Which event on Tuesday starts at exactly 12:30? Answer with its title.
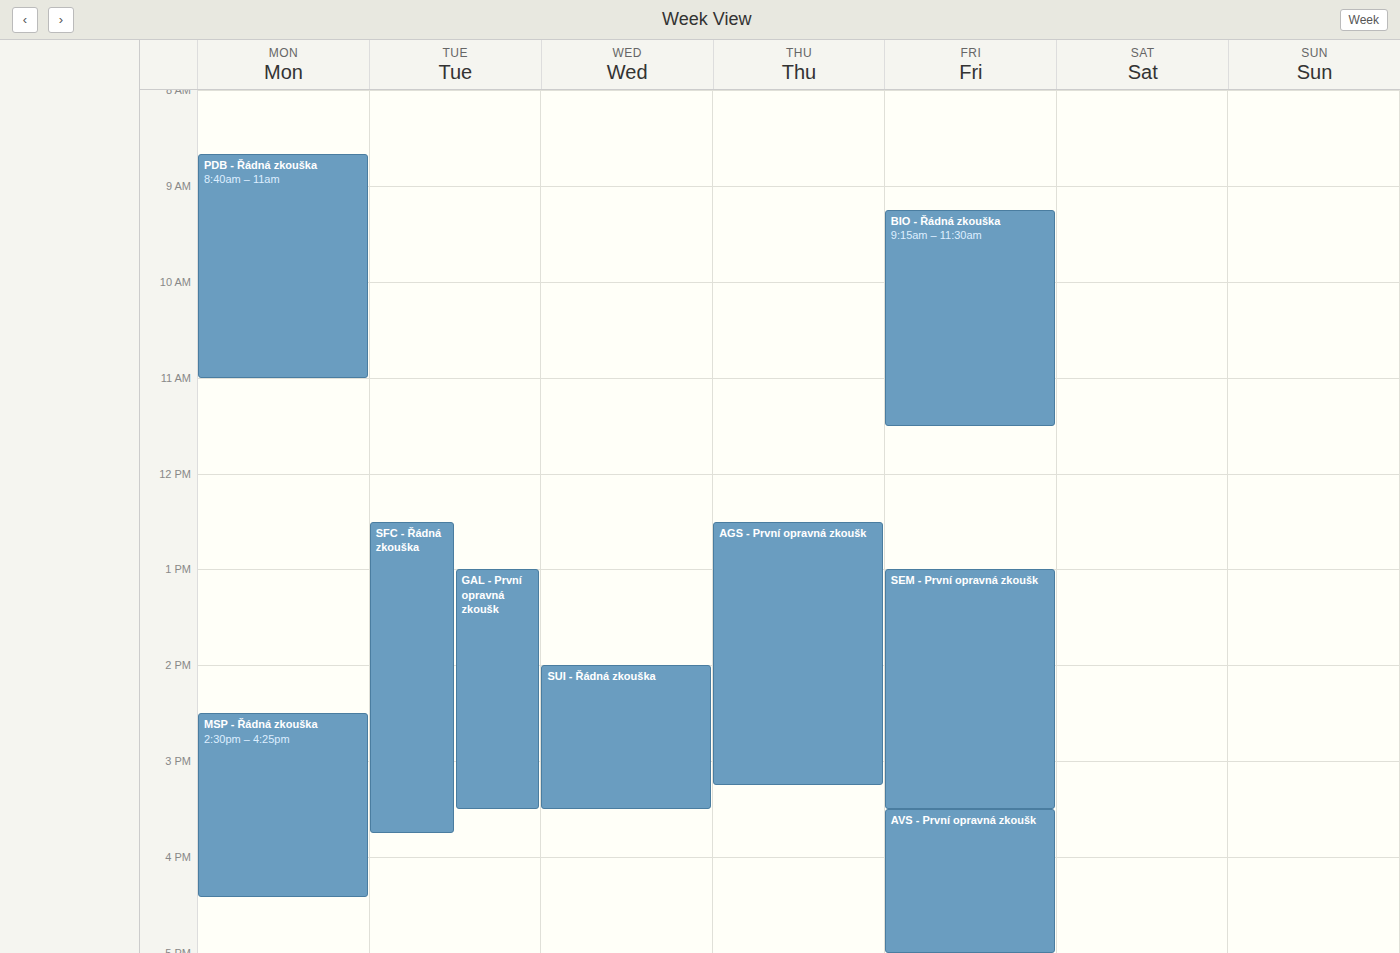
"SFC - Řádná zkouška"